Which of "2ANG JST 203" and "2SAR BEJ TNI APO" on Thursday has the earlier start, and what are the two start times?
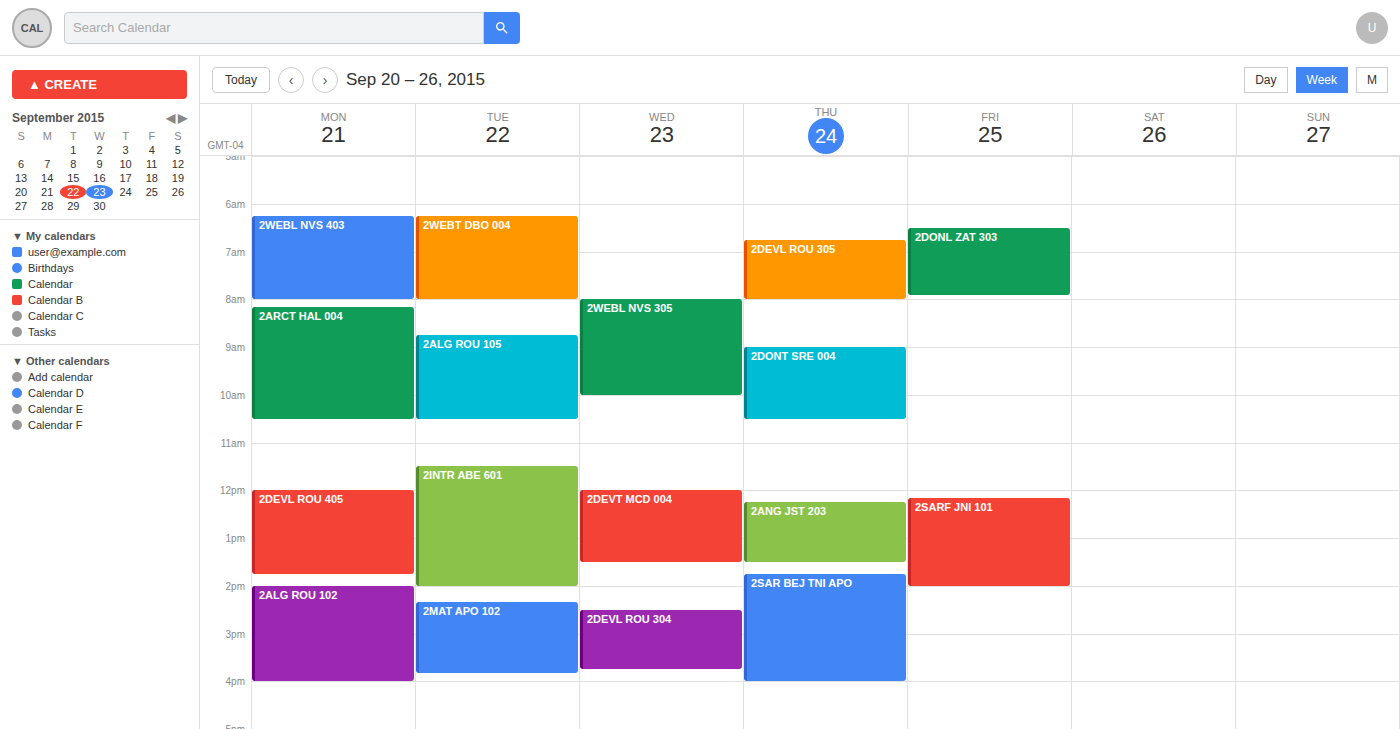
"2ANG JST 203" 12:15 PM; "2SAR BEJ TNI APO" 1:45 PM.